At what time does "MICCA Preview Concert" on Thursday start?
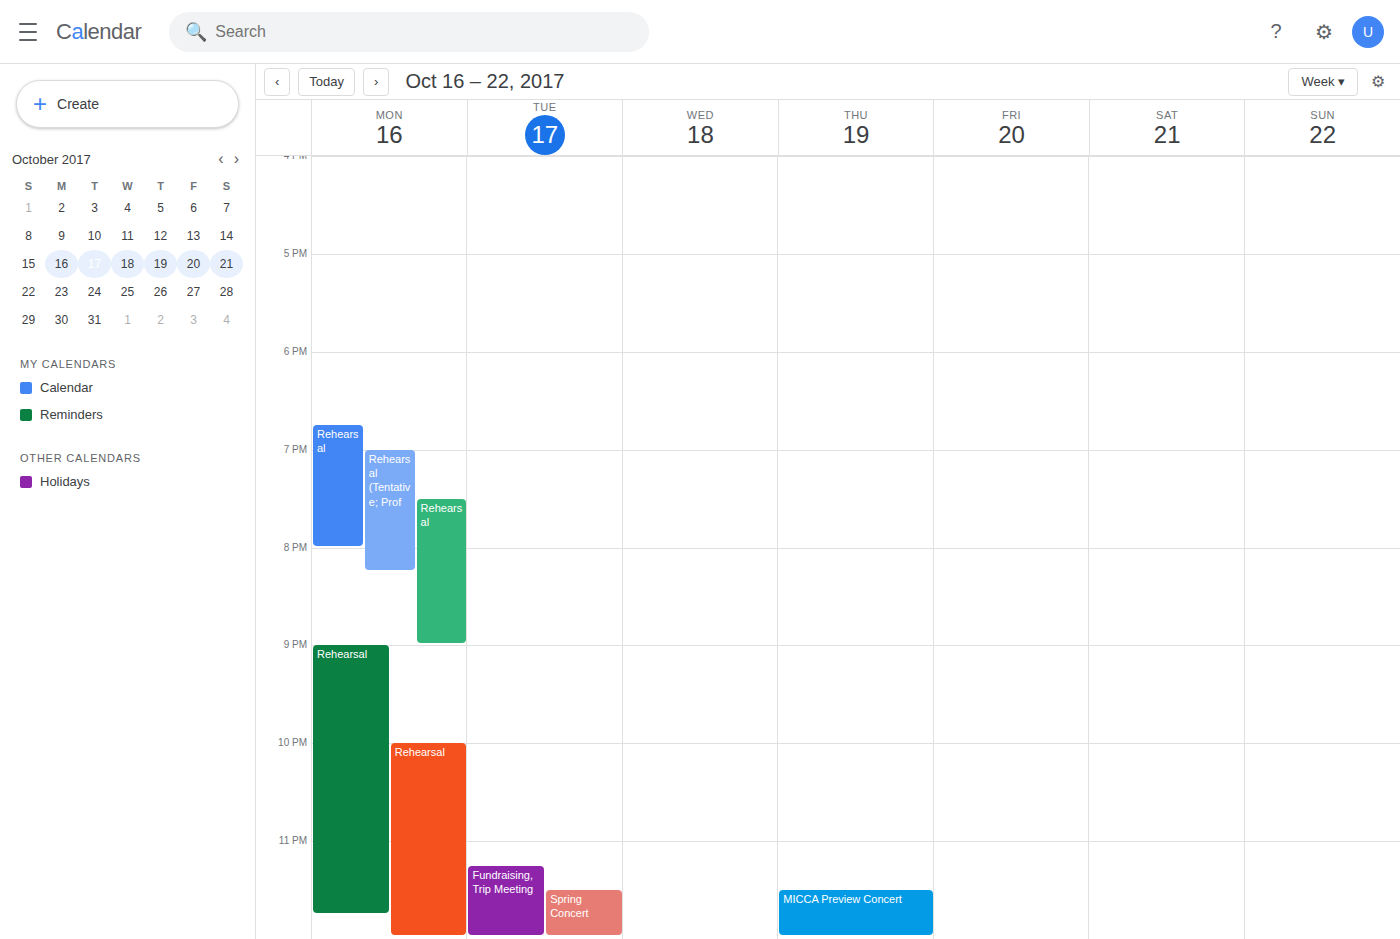
11:30 PM